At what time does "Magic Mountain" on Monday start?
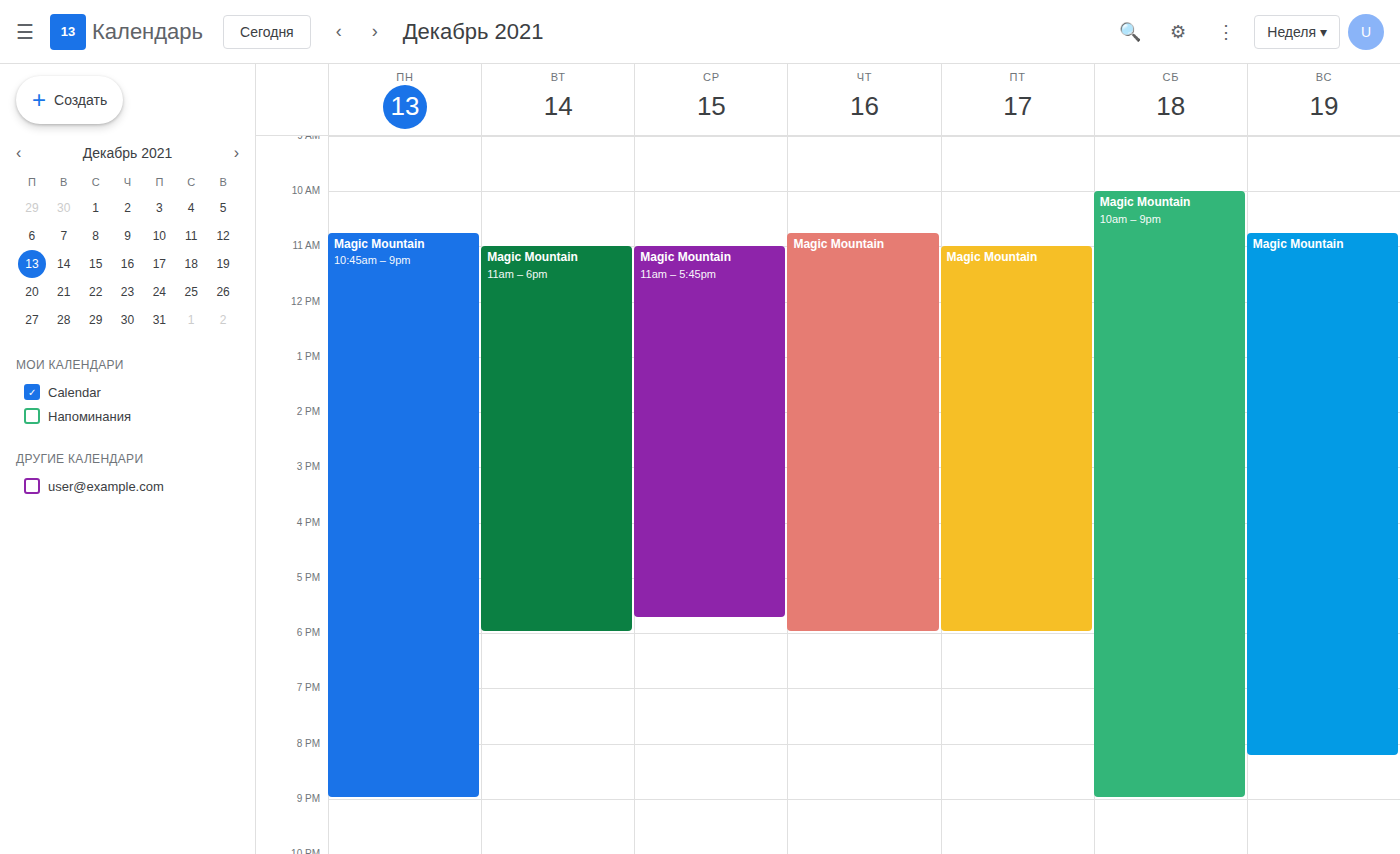
10:45 AM